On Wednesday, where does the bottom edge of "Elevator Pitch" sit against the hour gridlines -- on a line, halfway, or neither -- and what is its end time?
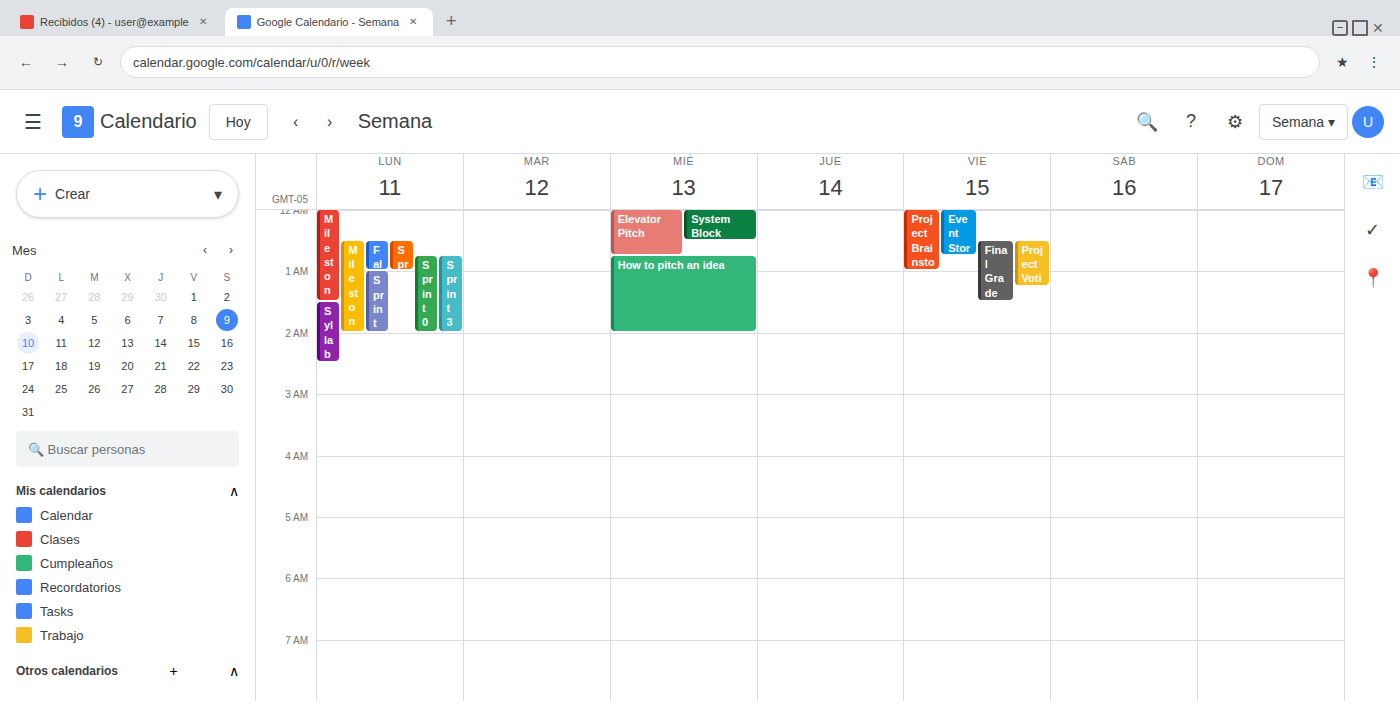
12:45 AM -- neither: three quarters of the way from the 12 AM line to the 1 AM line.